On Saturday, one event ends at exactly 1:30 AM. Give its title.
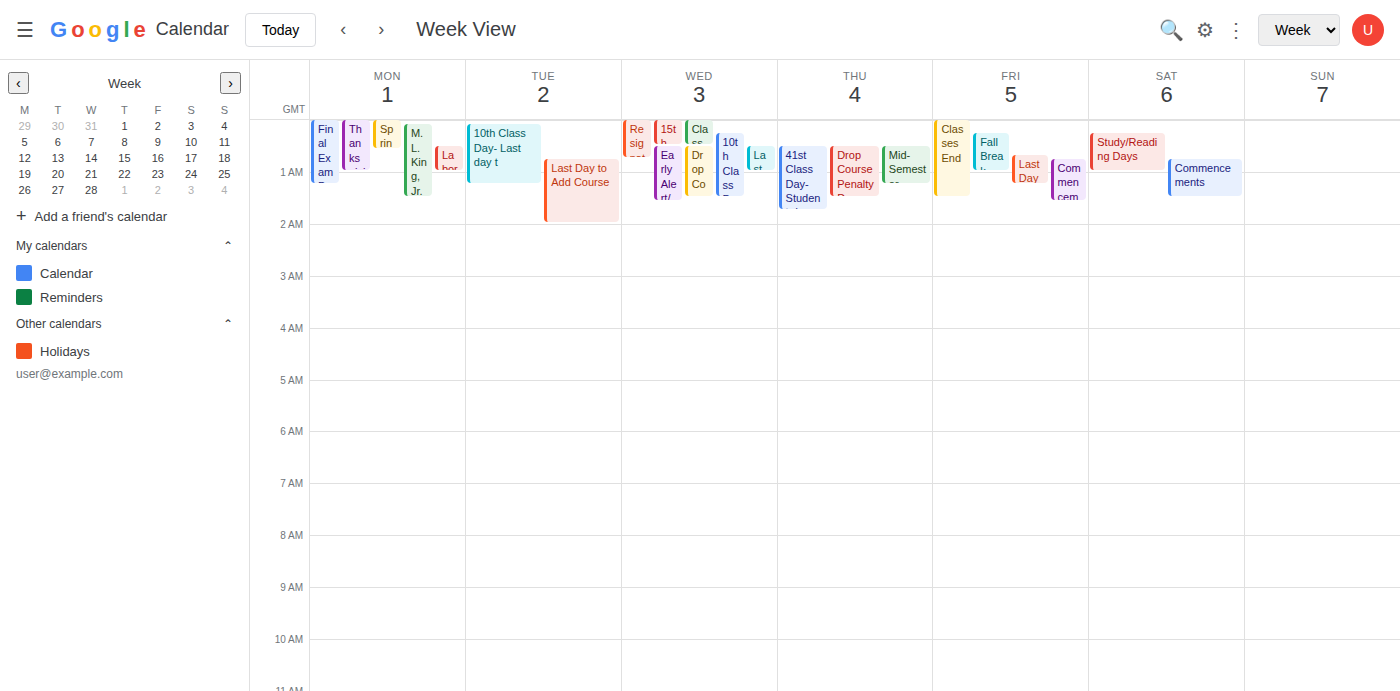
"Commencements"